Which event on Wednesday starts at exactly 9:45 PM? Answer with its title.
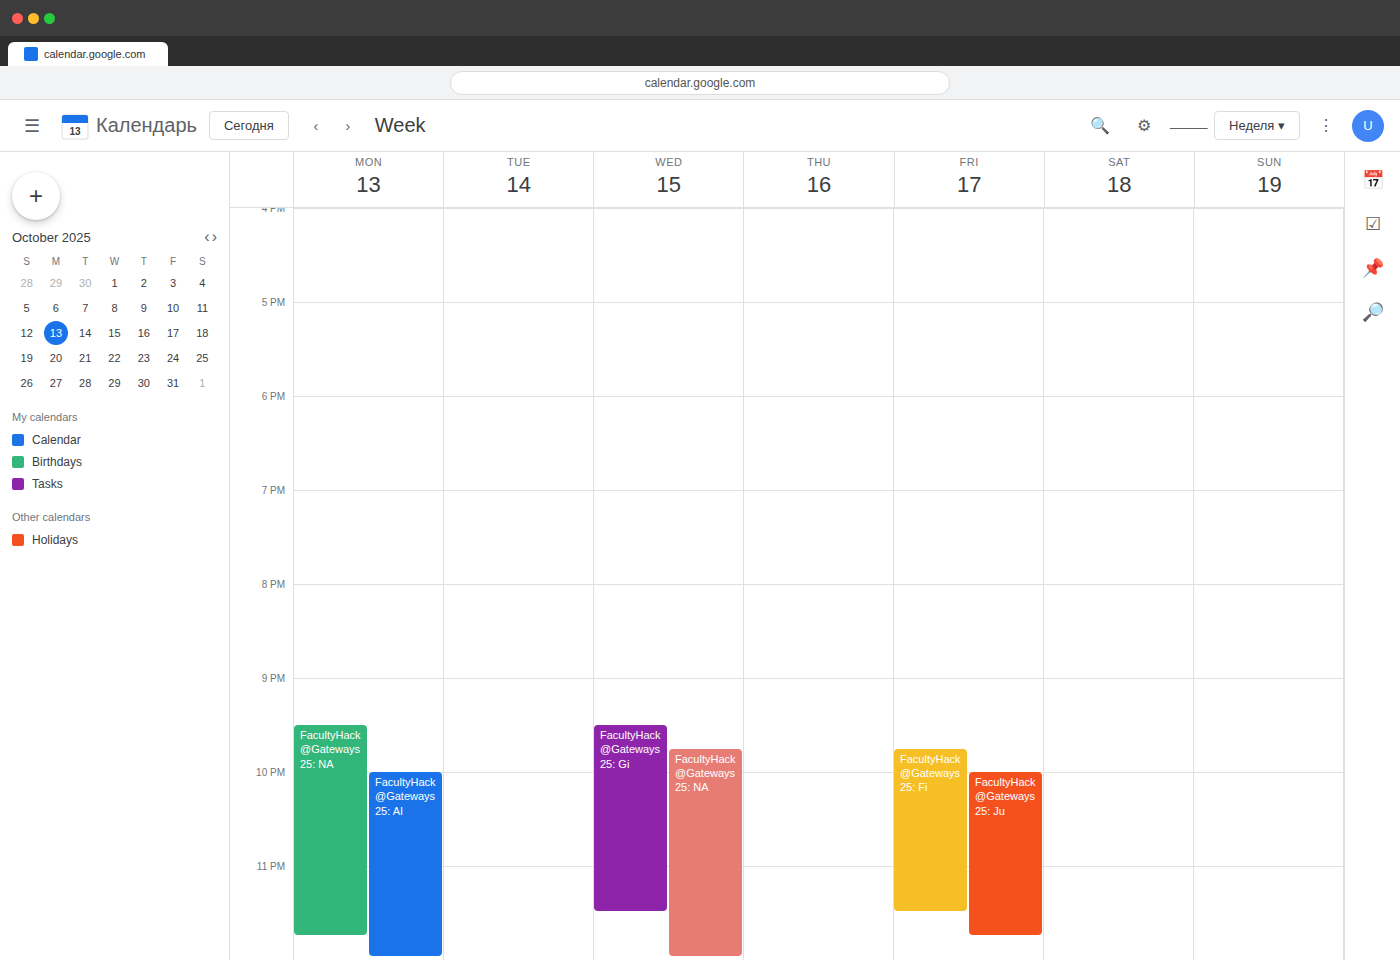
"FacultyHack@Gateways25: NA"